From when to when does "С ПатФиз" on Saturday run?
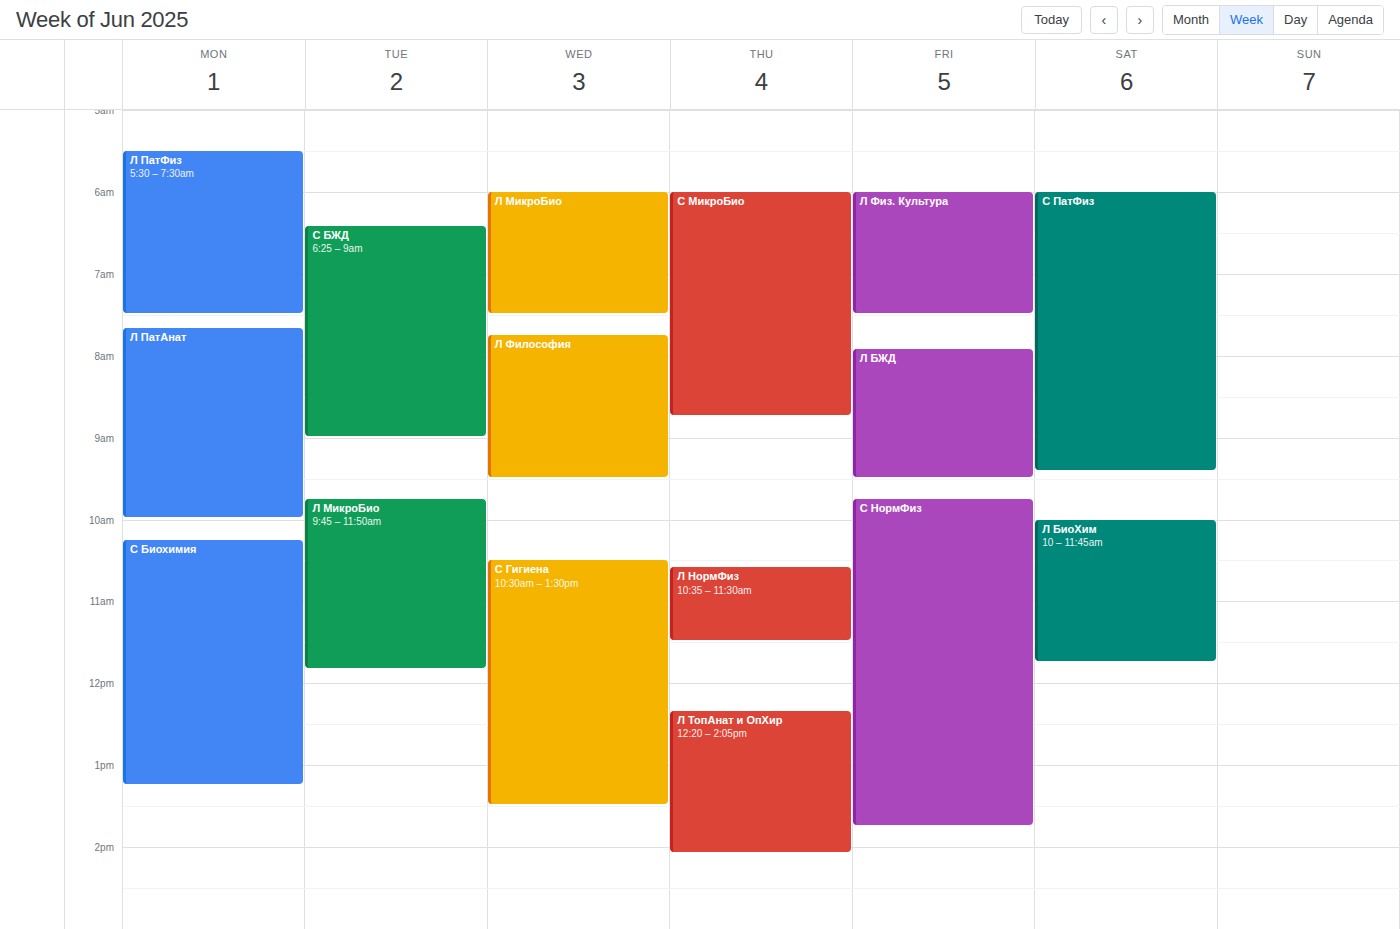
6:00 AM to 9:25 AM